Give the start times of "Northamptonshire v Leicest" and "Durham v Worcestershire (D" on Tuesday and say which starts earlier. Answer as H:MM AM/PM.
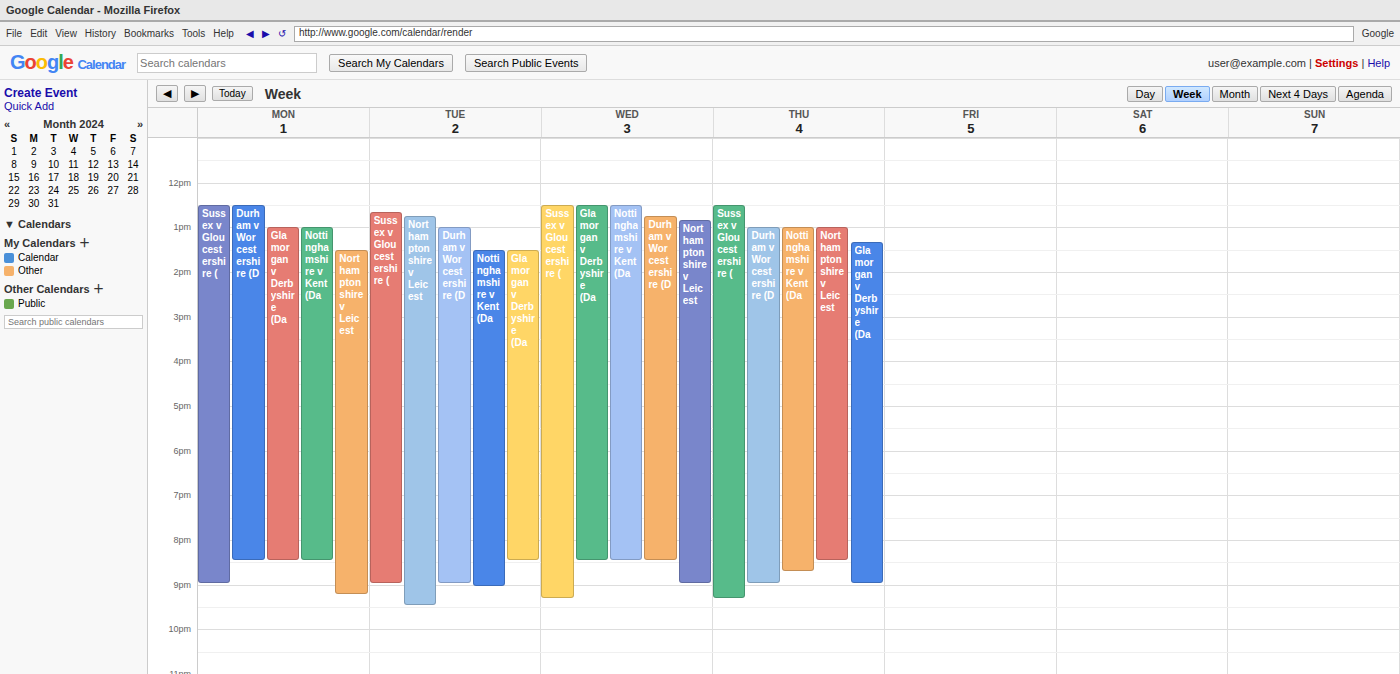
"Northamptonshire v Leicest" 12:45 PM; "Durham v Worcestershire (D" 1:00 PM.